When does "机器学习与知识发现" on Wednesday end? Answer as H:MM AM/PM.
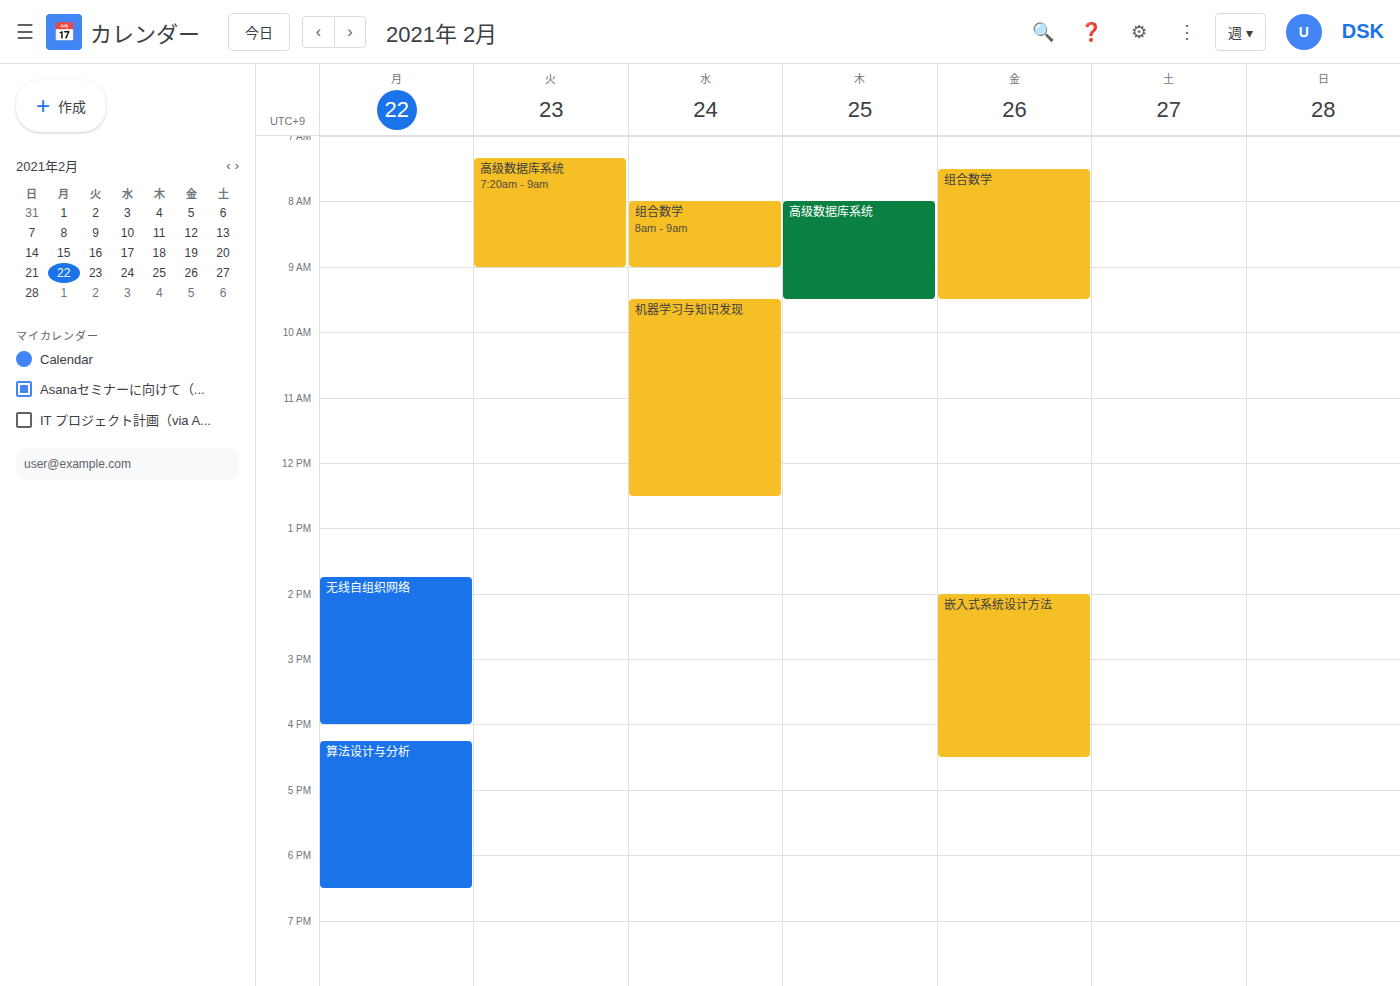
12:30 PM